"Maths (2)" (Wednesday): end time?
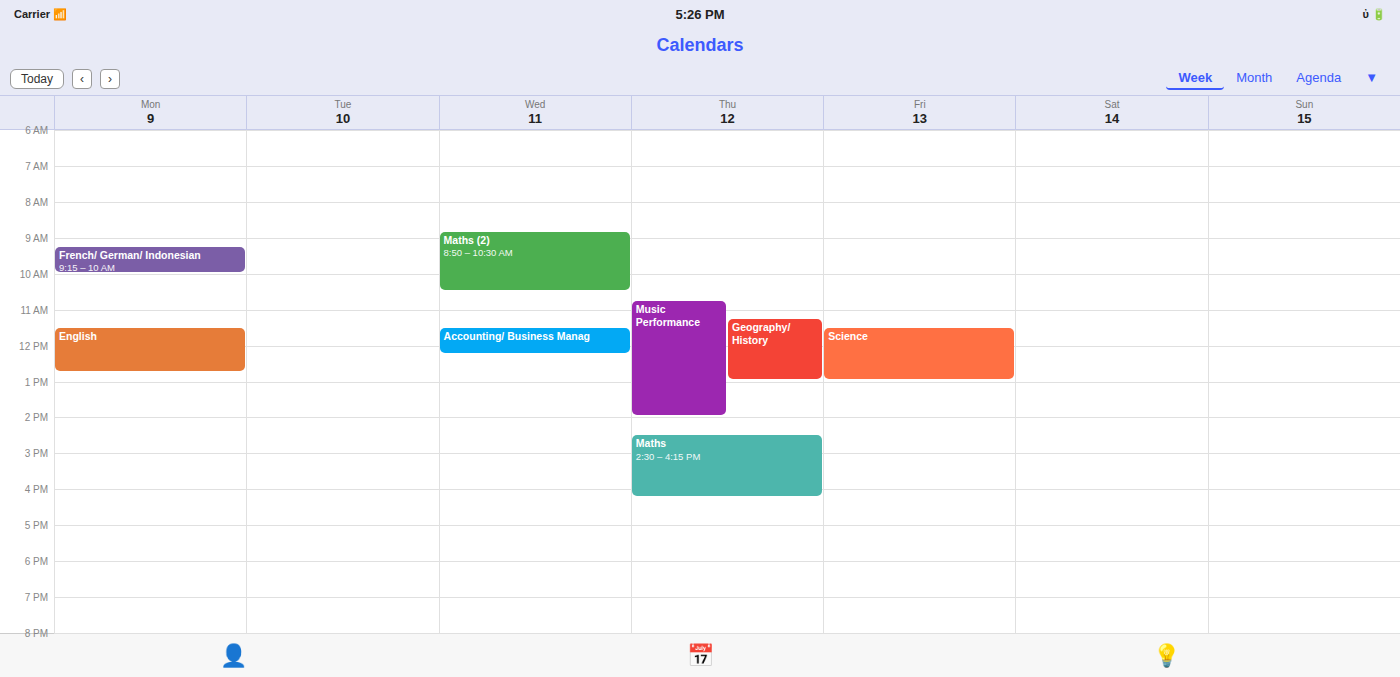
10:30 AM